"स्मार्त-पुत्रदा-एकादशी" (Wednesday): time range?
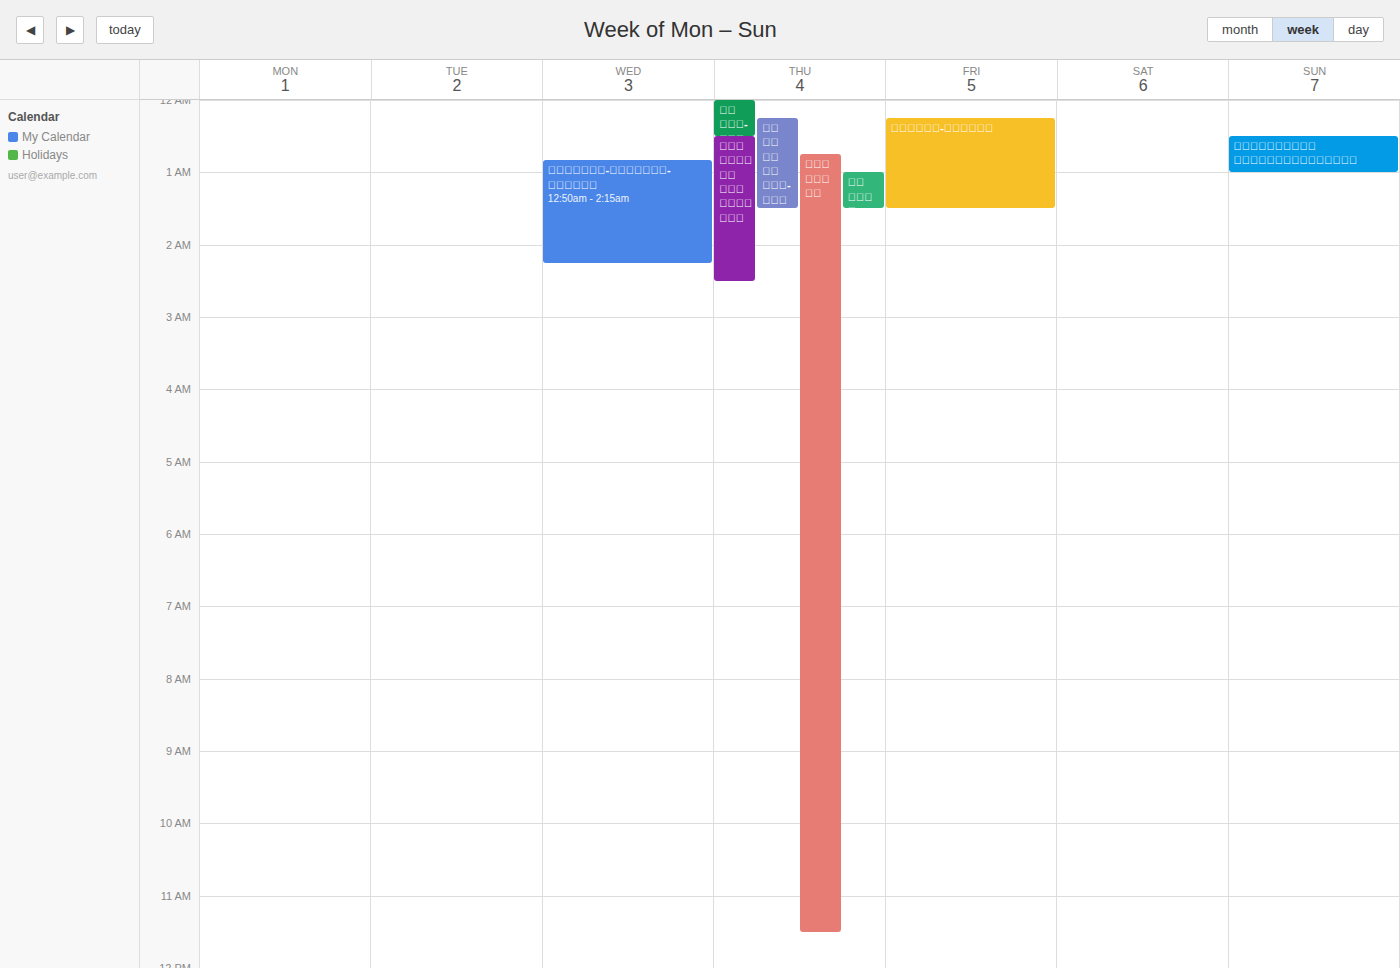
00:50 to 02:15